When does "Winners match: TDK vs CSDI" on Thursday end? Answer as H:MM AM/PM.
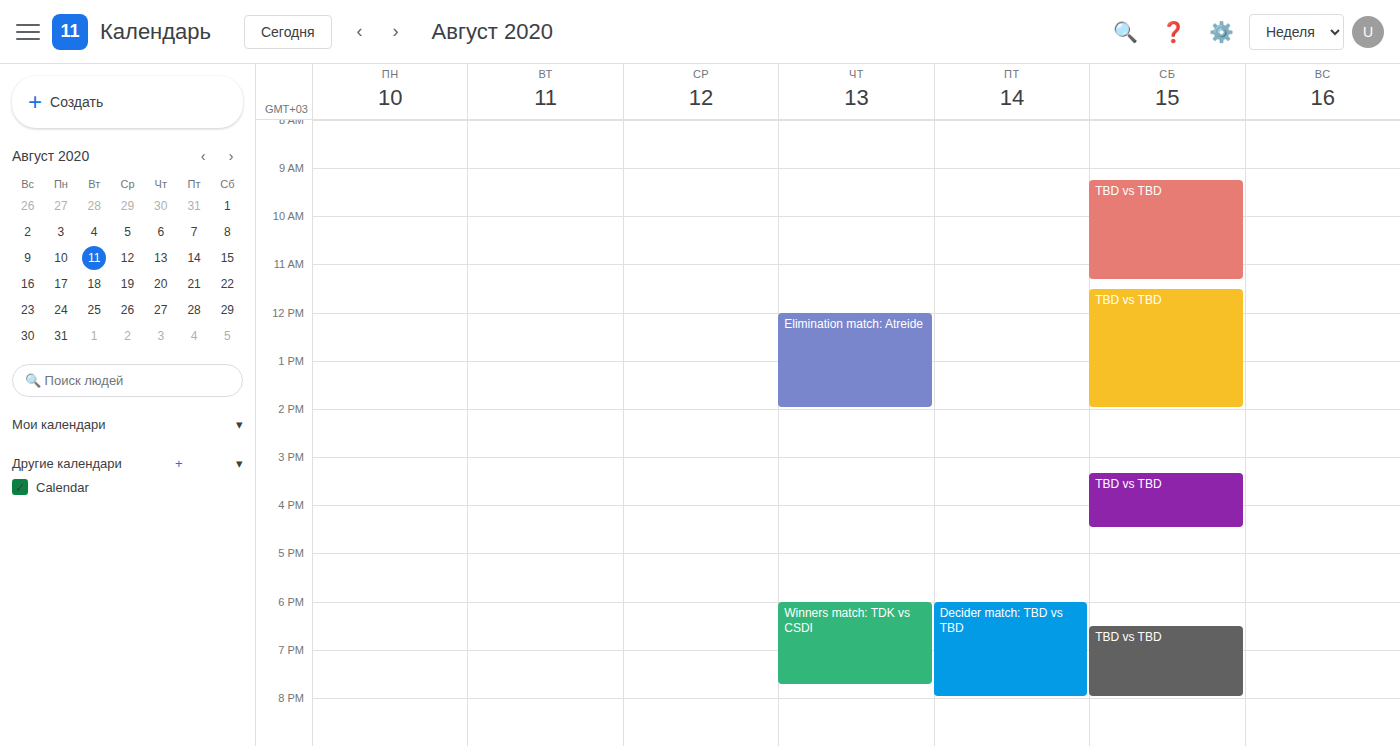
7:45 PM